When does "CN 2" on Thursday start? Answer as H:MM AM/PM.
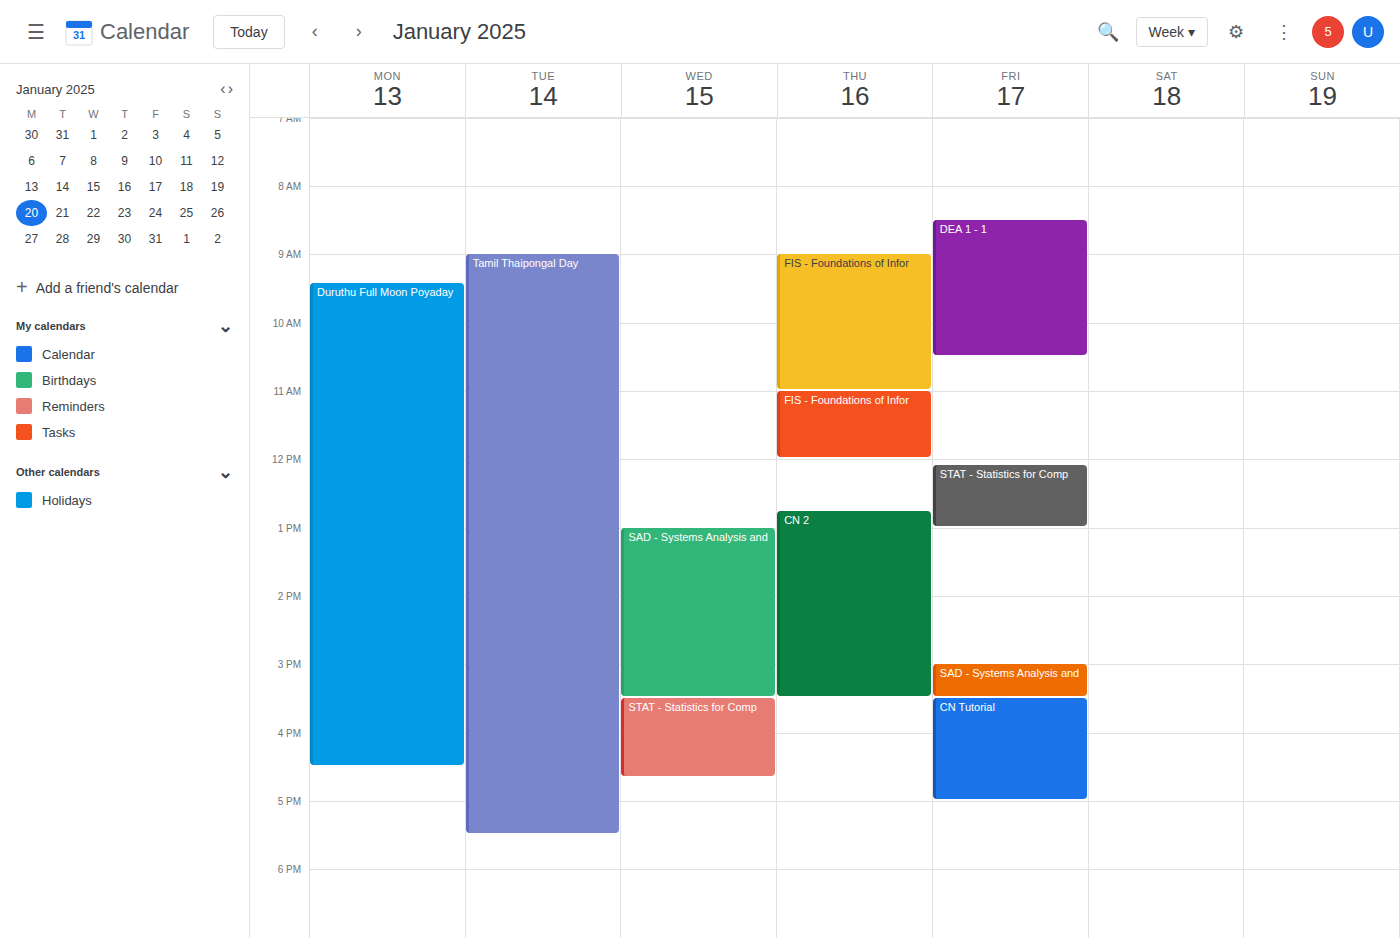
12:45 PM